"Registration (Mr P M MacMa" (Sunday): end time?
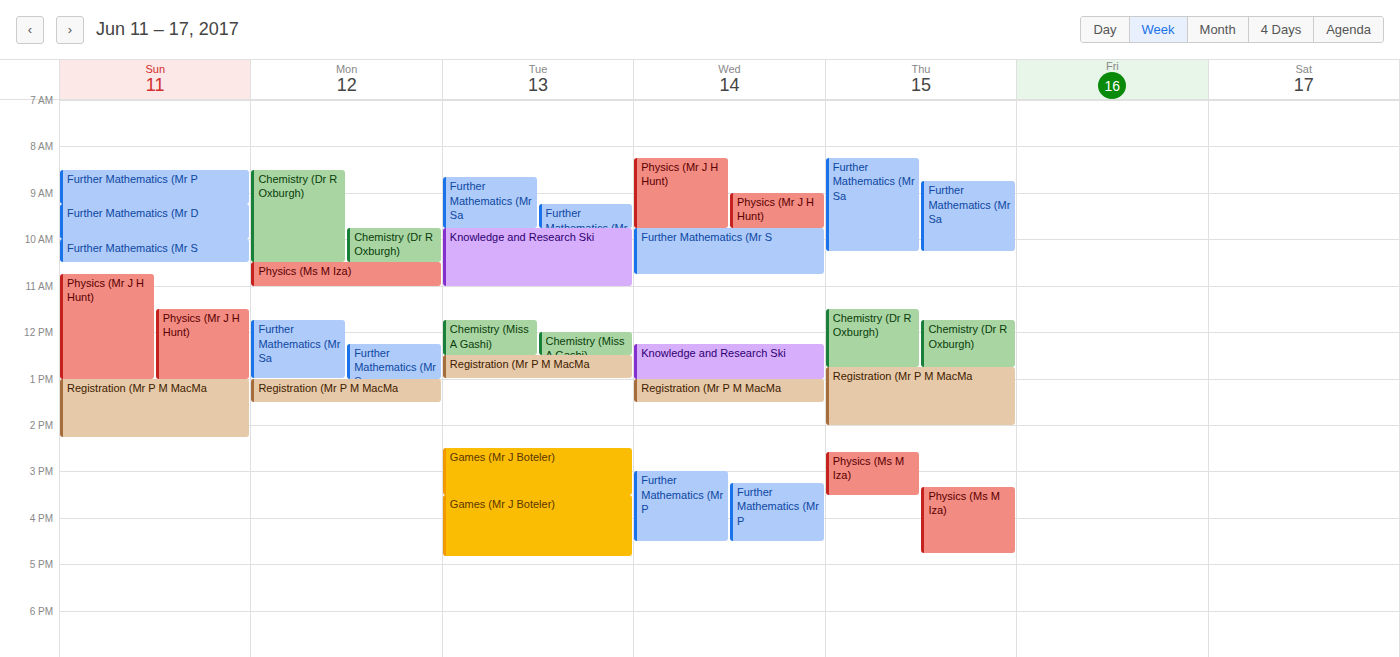
2:15 PM